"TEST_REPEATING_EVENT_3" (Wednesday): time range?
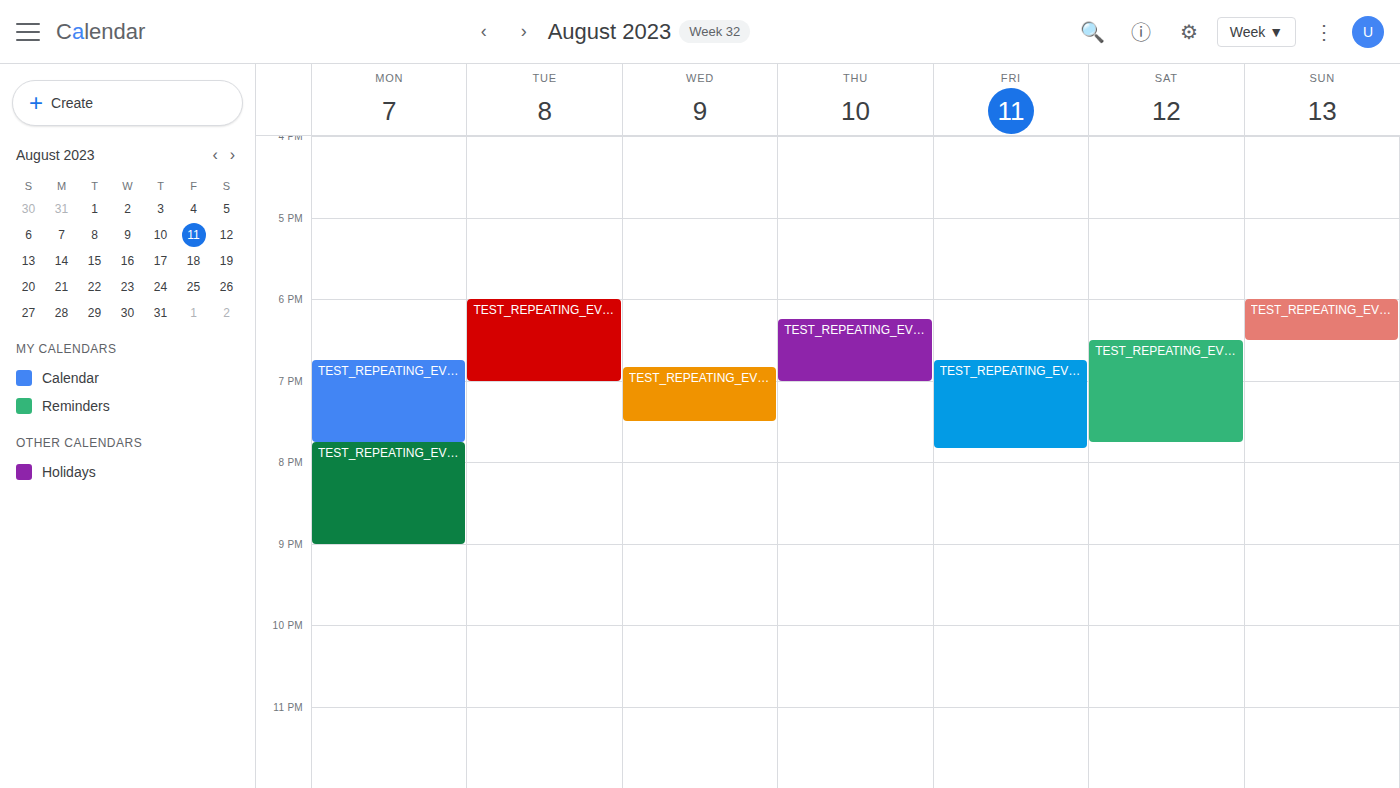
18:50 to 19:30